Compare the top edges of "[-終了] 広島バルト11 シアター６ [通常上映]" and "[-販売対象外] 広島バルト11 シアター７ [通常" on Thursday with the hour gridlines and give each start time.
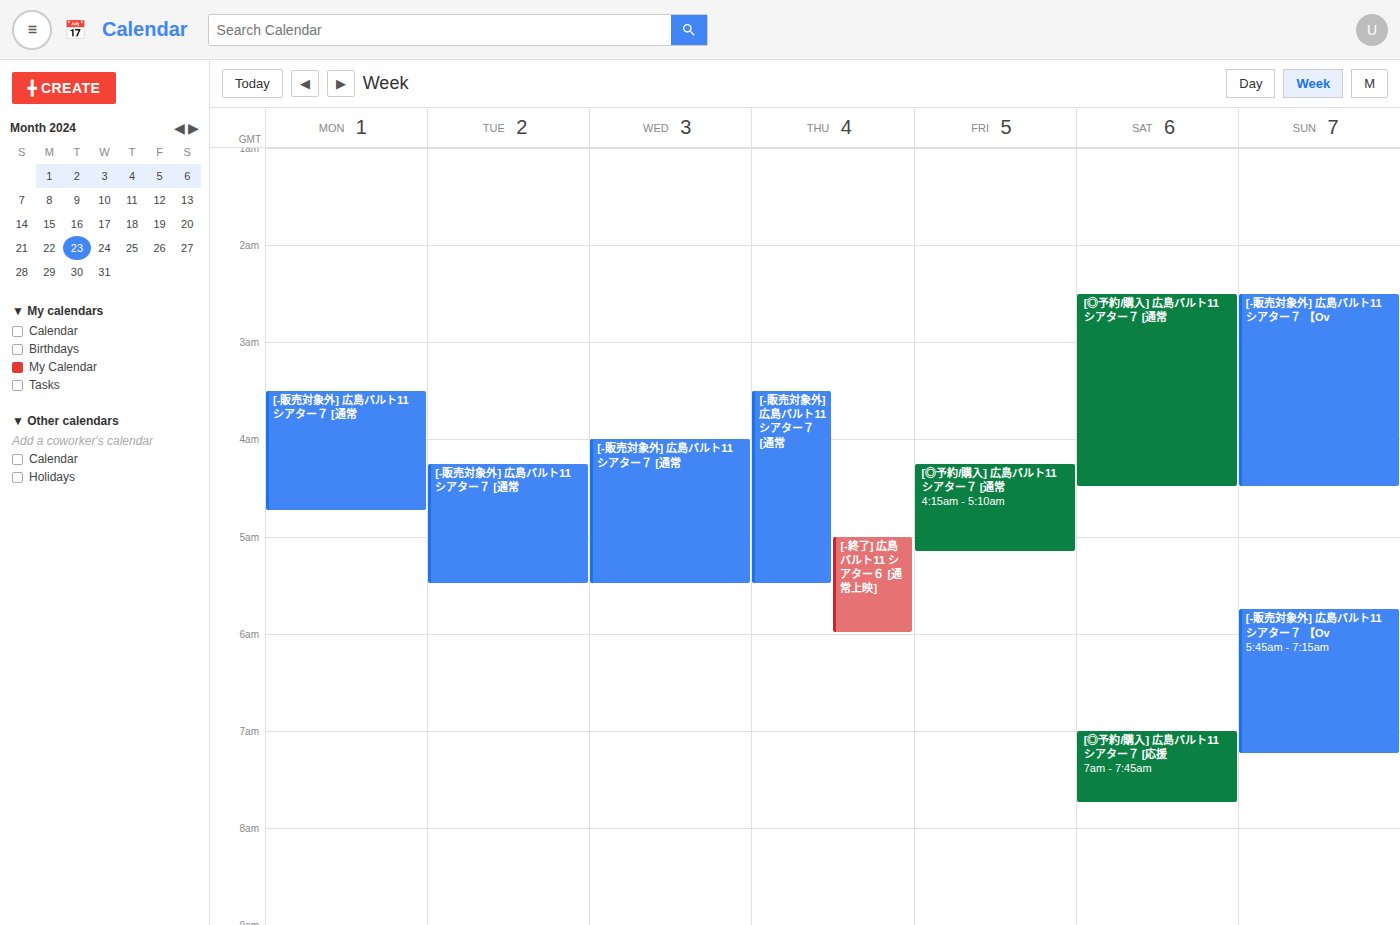
"[-終了] 広島バルト11 シアター６ [通常上映]": 5:00 AM, exactly on the 5 AM line. "[-販売対象外] 広島バルト11 シアター７ [通常": 3:30 AM, halfway between the 3 AM and 4 AM lines.